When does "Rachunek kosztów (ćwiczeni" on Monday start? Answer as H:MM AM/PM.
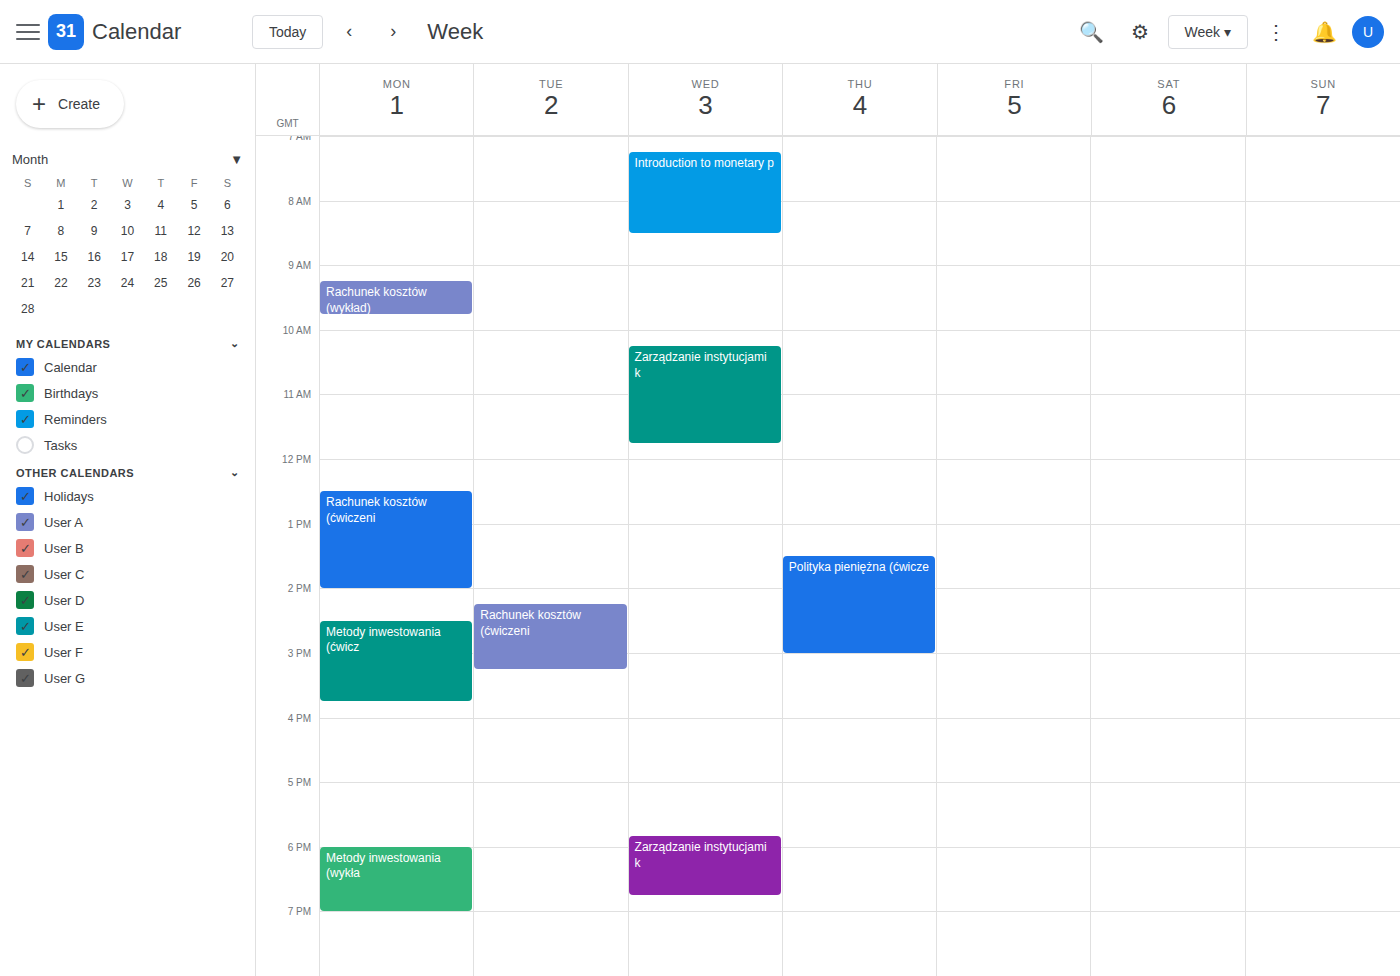
12:30 PM